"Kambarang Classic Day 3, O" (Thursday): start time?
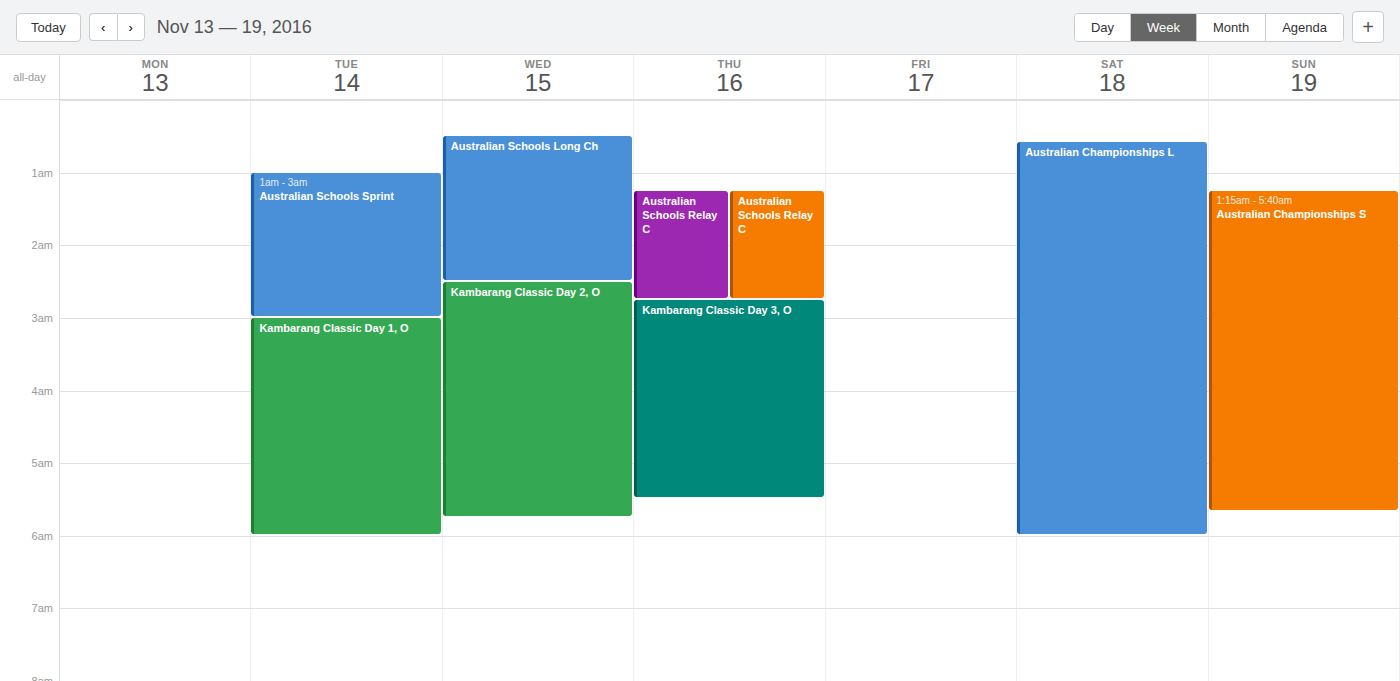
2:45 AM